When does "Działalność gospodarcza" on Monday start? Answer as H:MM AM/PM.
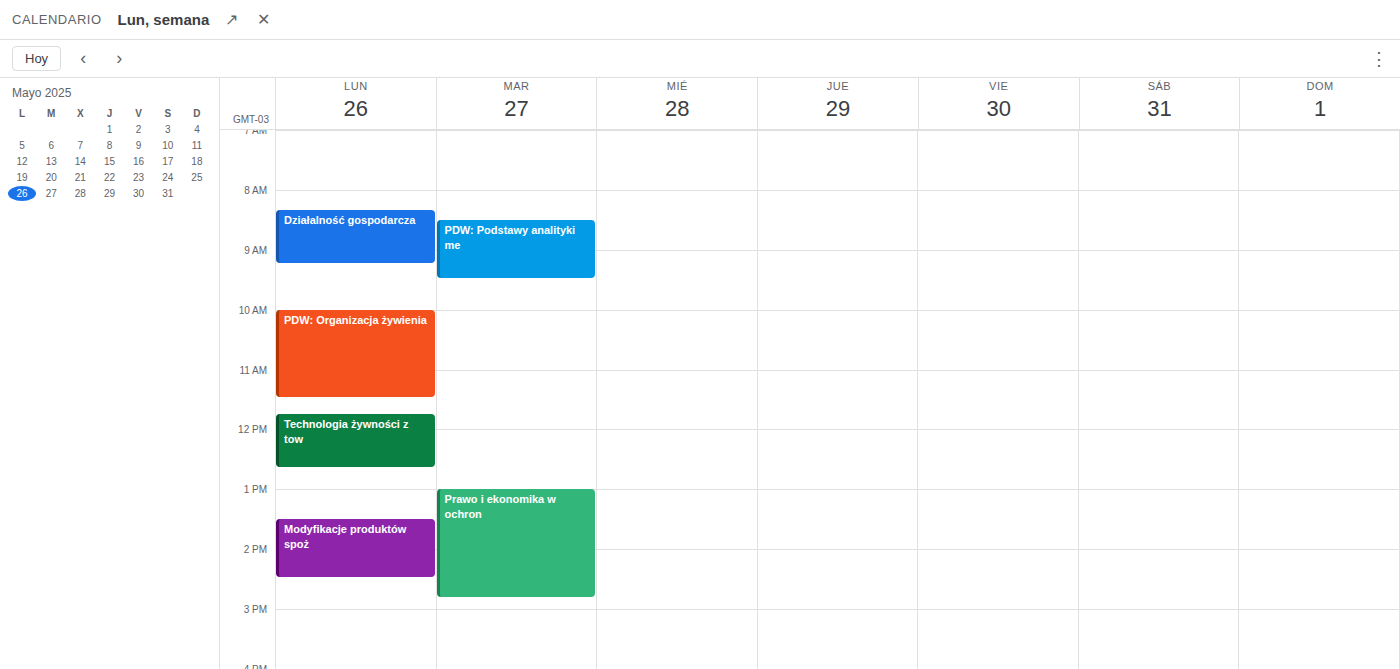
8:20 AM